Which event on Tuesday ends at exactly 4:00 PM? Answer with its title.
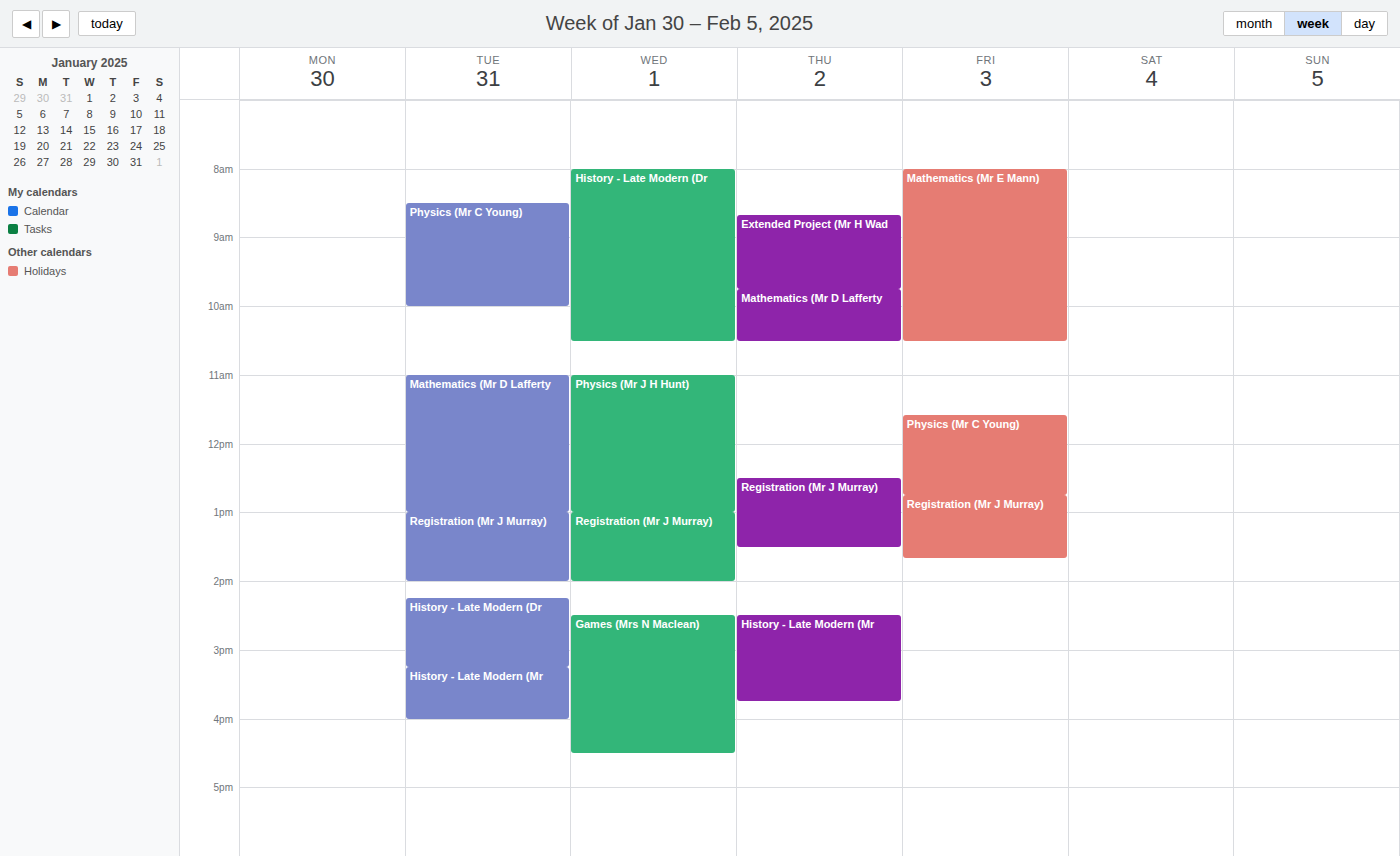
"History - Late Modern (Mr"